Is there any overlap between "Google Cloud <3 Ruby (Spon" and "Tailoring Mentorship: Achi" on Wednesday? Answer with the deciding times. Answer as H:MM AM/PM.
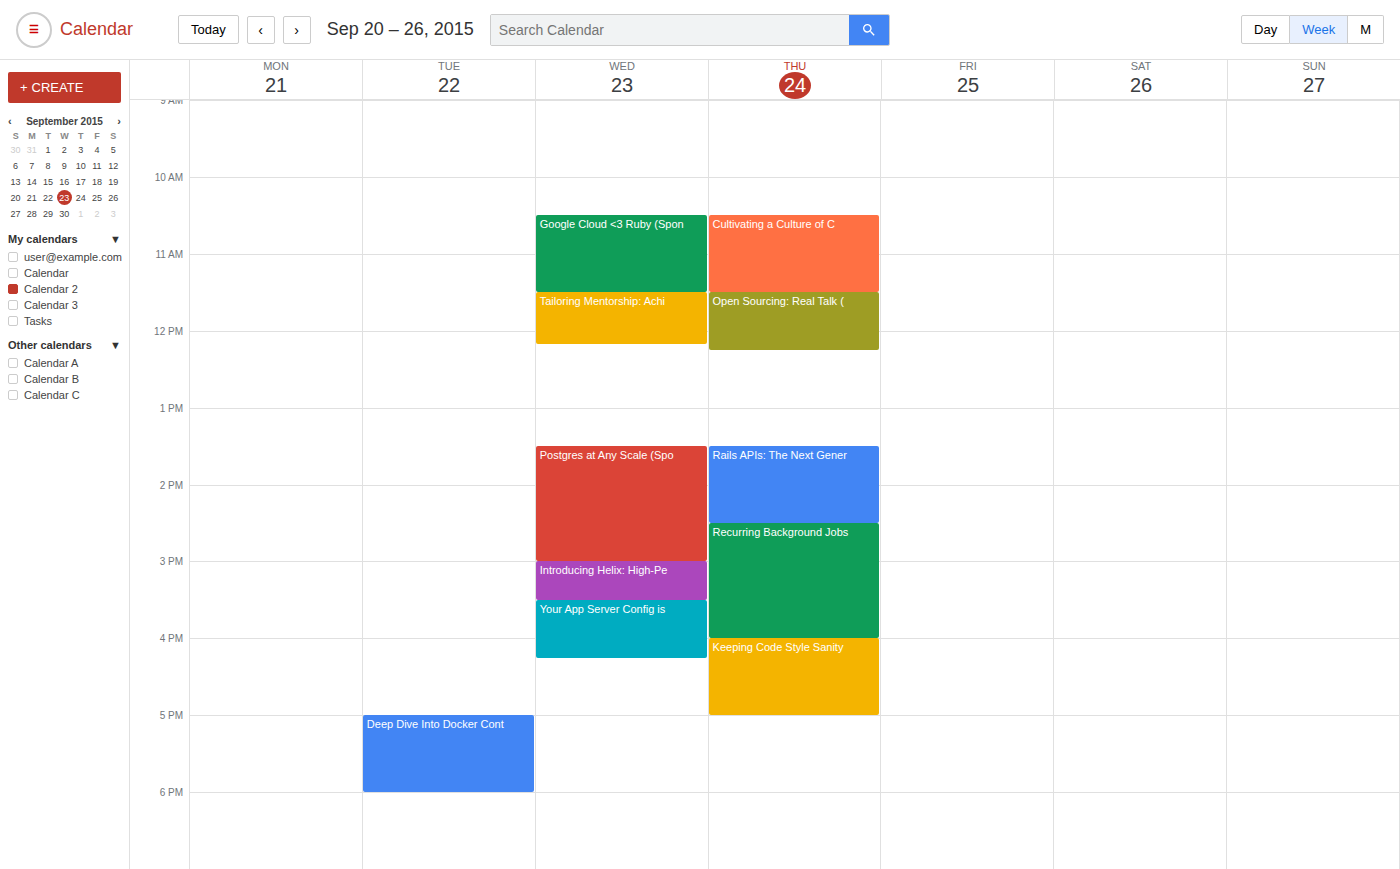
"Google Cloud <3 Ruby (Spon" ends at 11:30 AM, exactly when "Tailoring Mentorship: Achi" starts -- they touch but do not overlap.